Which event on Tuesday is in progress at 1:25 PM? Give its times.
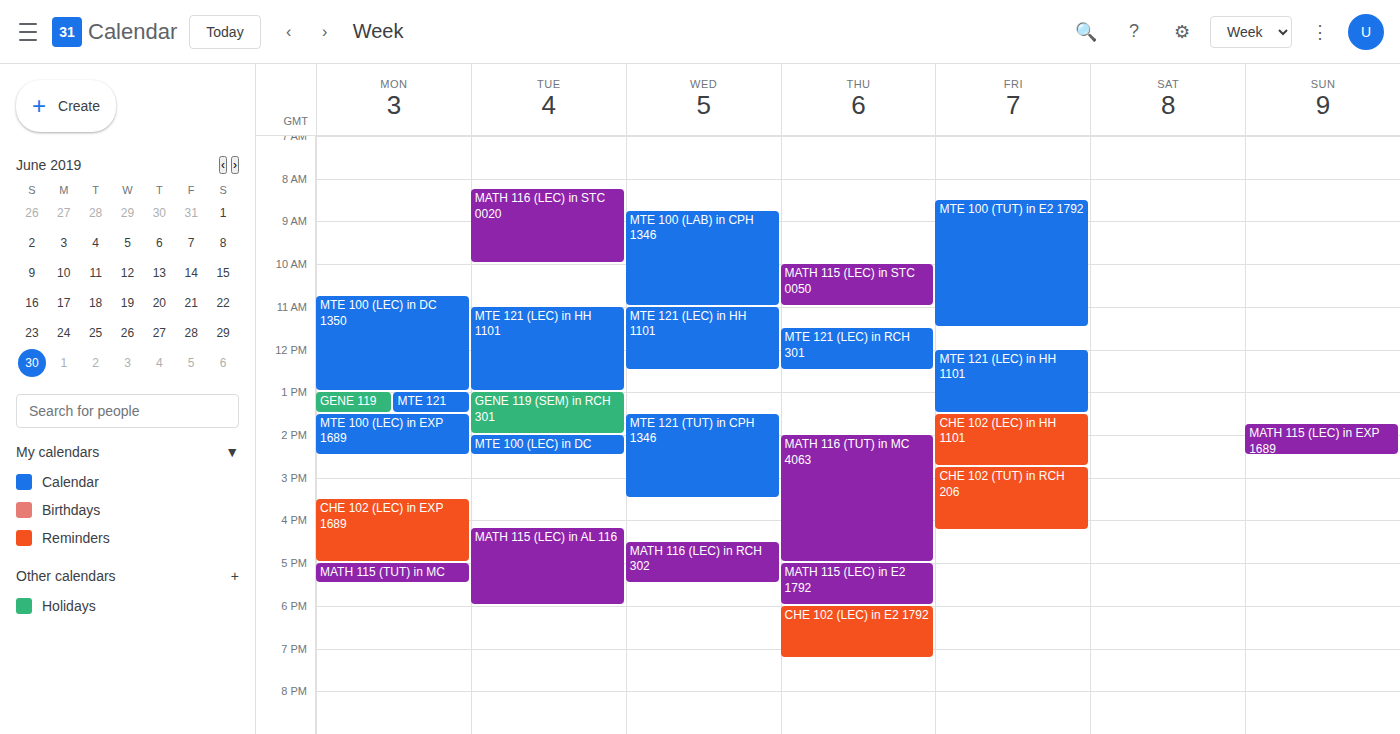
"GENE 119 (SEM) in RCH 301", 1:00 PM to 2:00 PM